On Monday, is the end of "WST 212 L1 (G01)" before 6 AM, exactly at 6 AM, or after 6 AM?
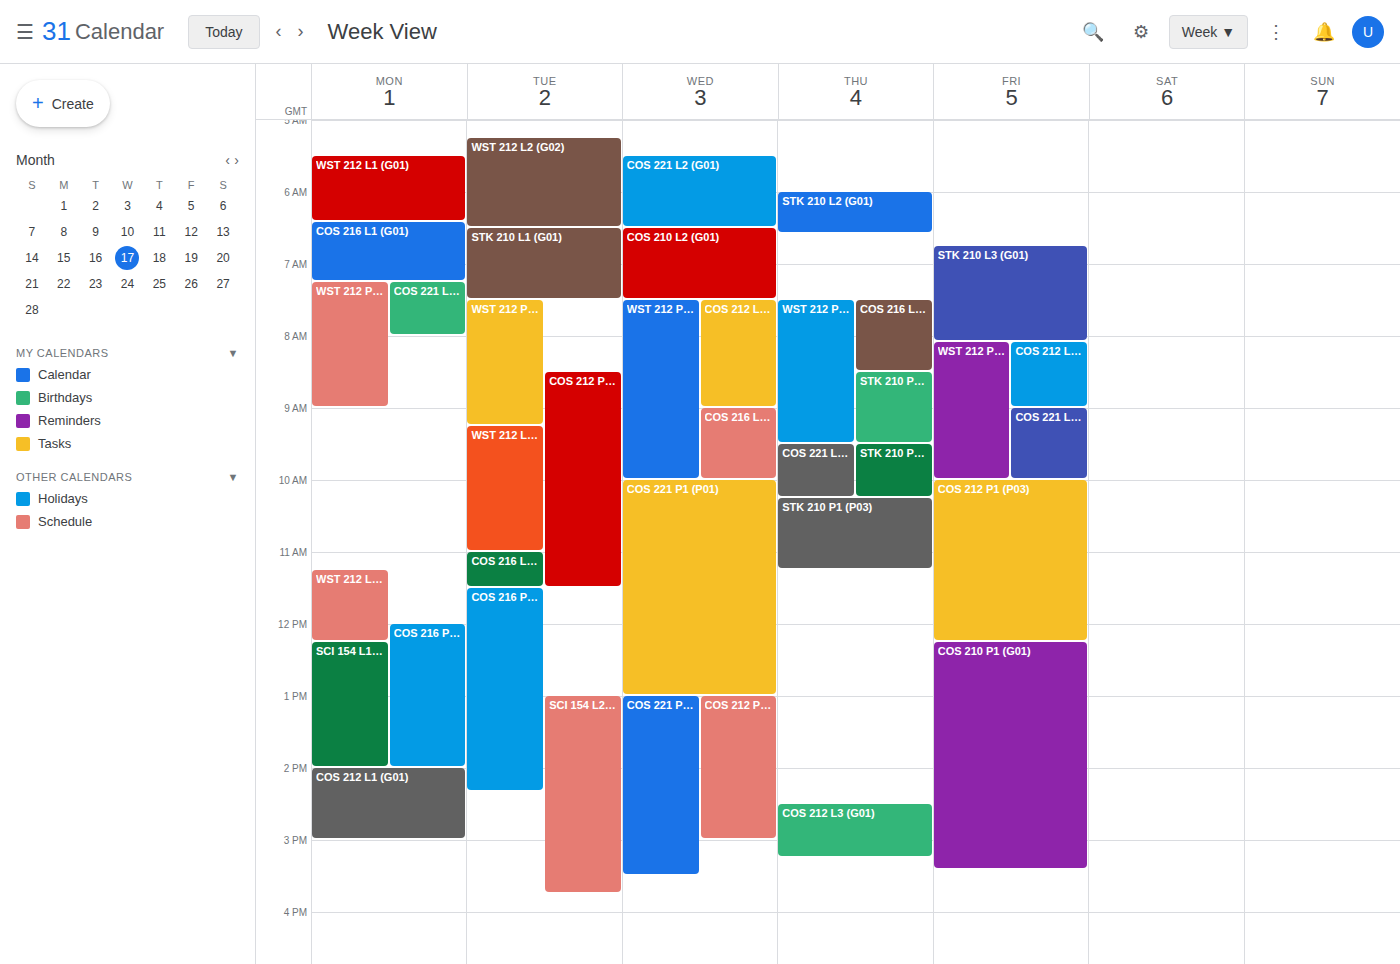
6:25 AM -- after 6 AM, 25 minutes below the 6 AM line.